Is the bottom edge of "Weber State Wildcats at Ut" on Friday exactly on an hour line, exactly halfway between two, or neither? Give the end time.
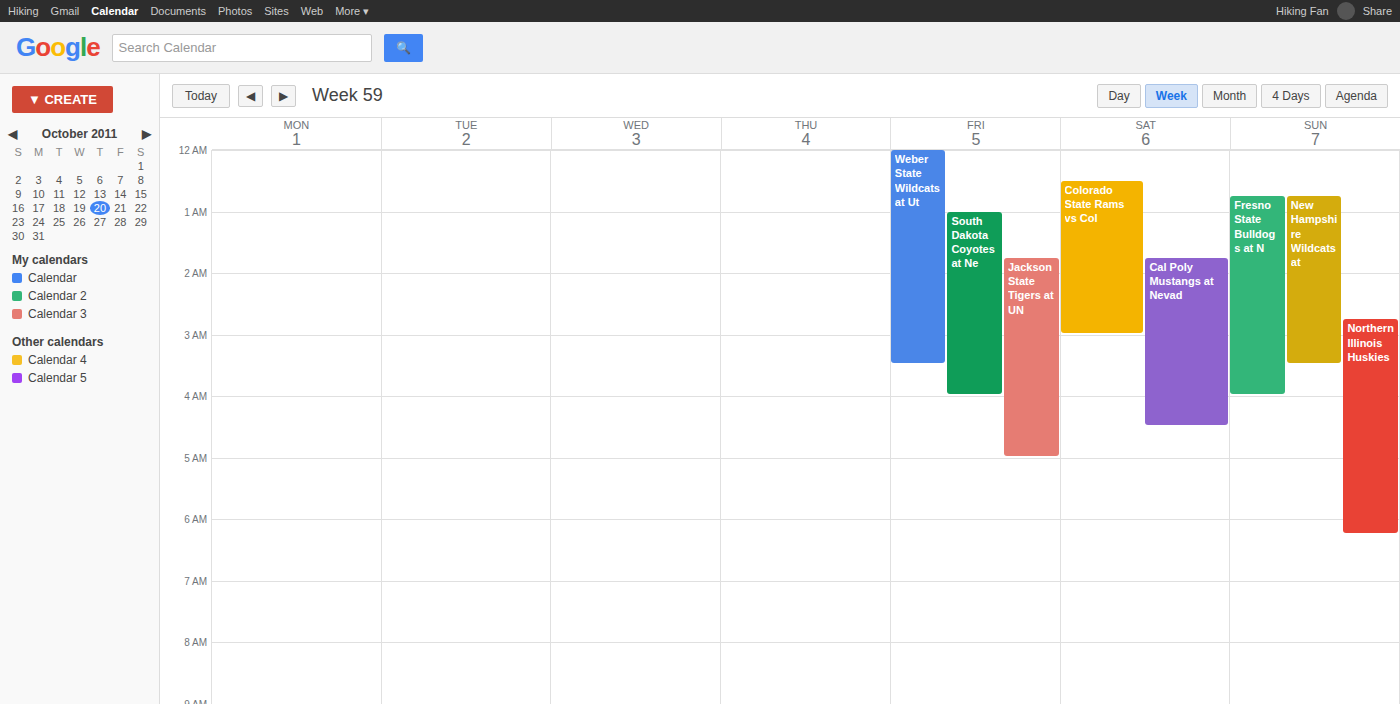
3:30 AM -- halfway between the 3 AM and 4 AM lines.